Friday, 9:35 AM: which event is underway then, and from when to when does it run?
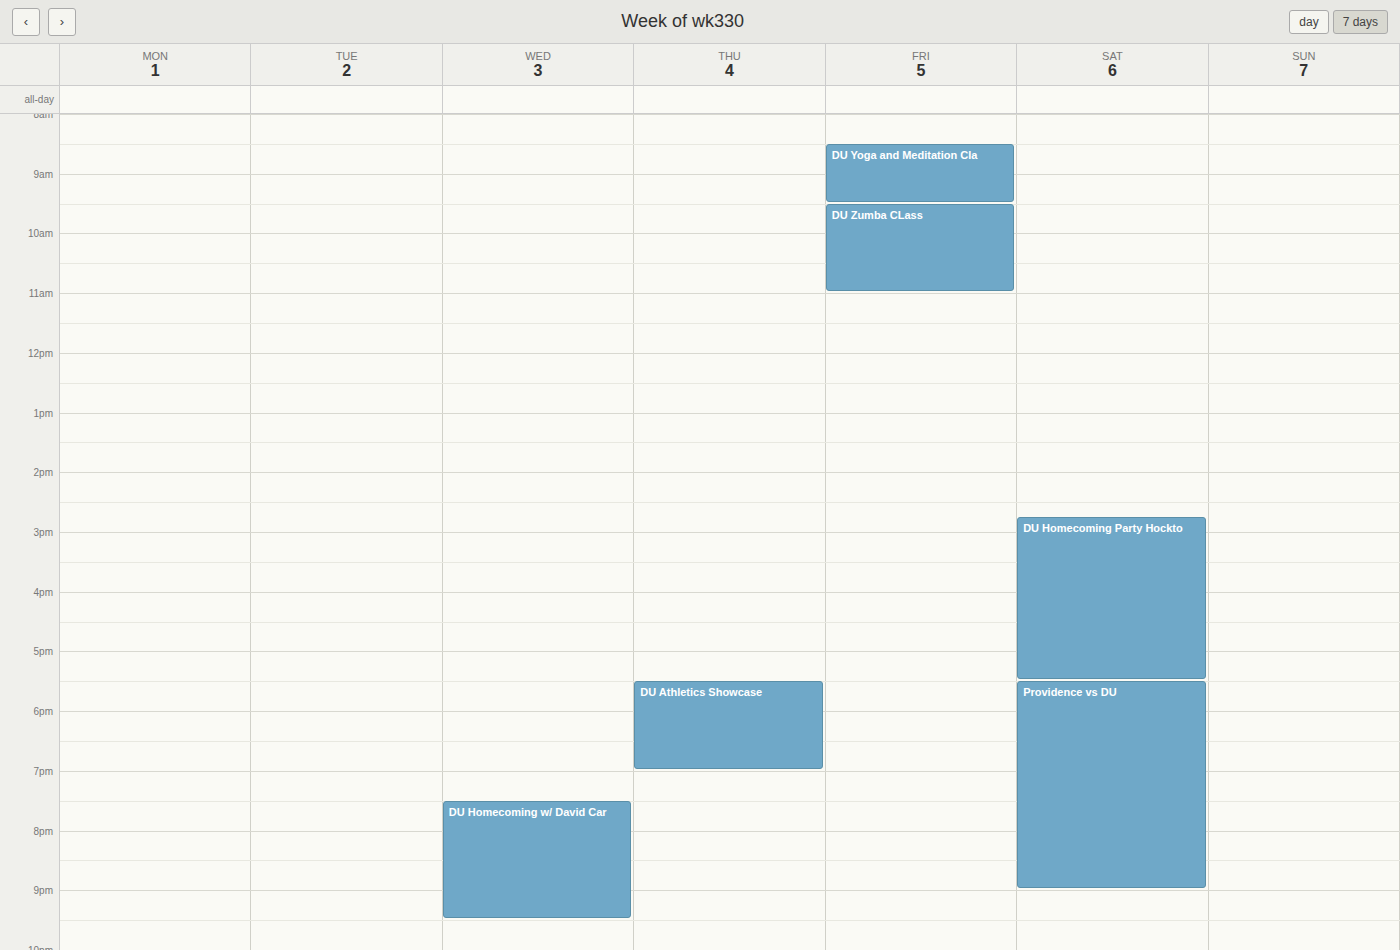
"DU Zumba CLass", 9:30 AM to 11:00 AM